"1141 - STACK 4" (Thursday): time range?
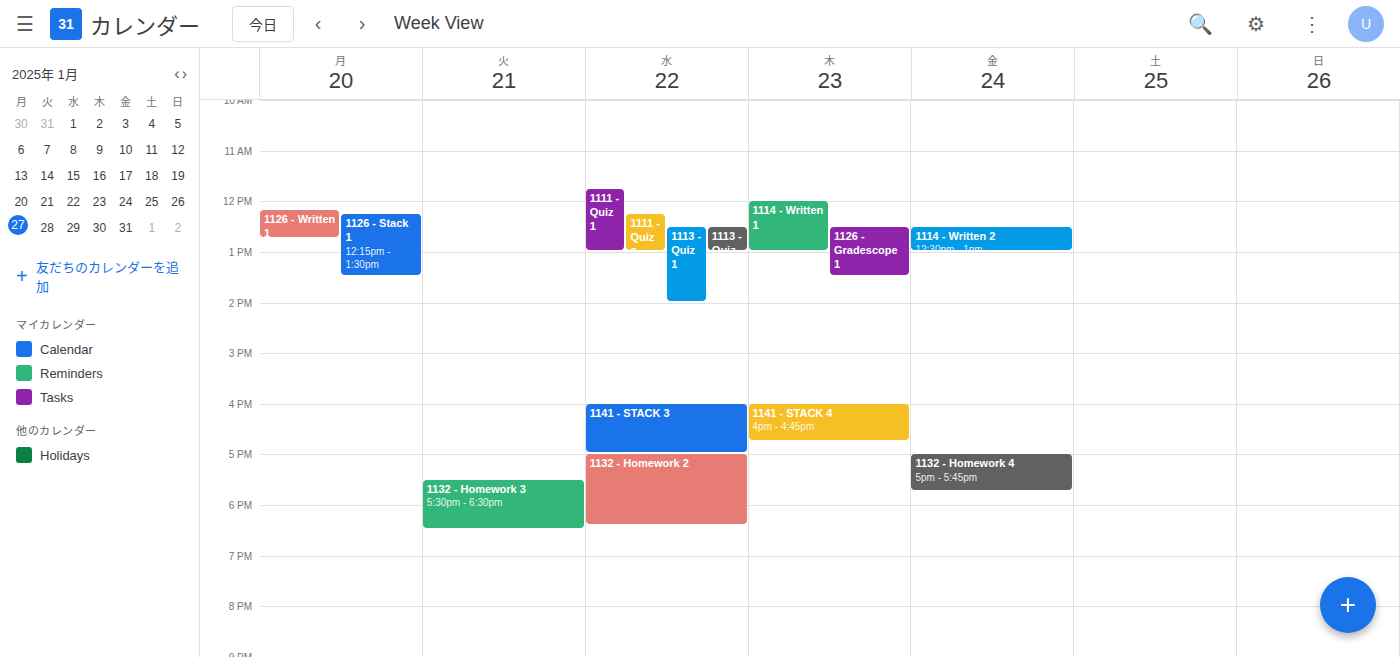
4:00 PM to 4:45 PM